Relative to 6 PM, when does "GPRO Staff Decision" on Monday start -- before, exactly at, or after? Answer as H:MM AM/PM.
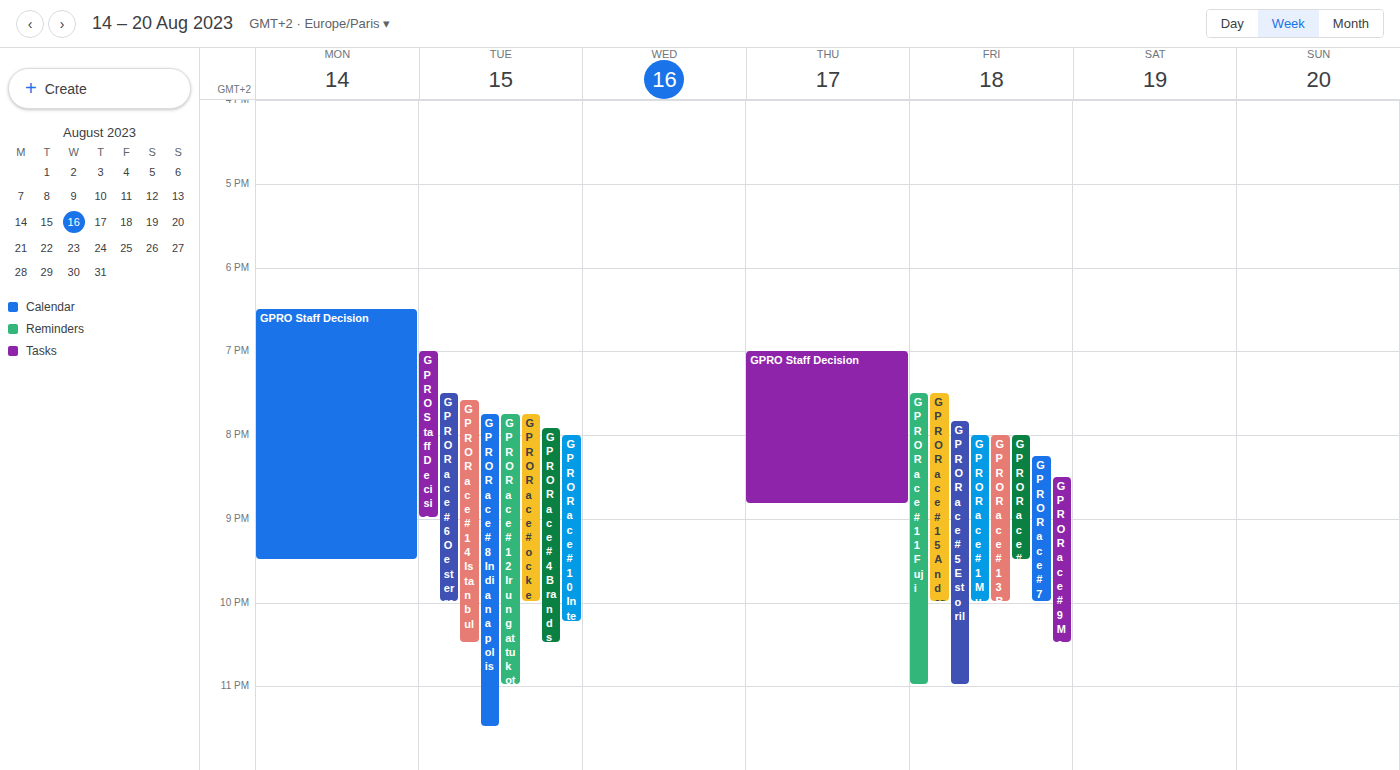
6:30 PM -- after 6 PM, 30 minutes below the 6 PM line.